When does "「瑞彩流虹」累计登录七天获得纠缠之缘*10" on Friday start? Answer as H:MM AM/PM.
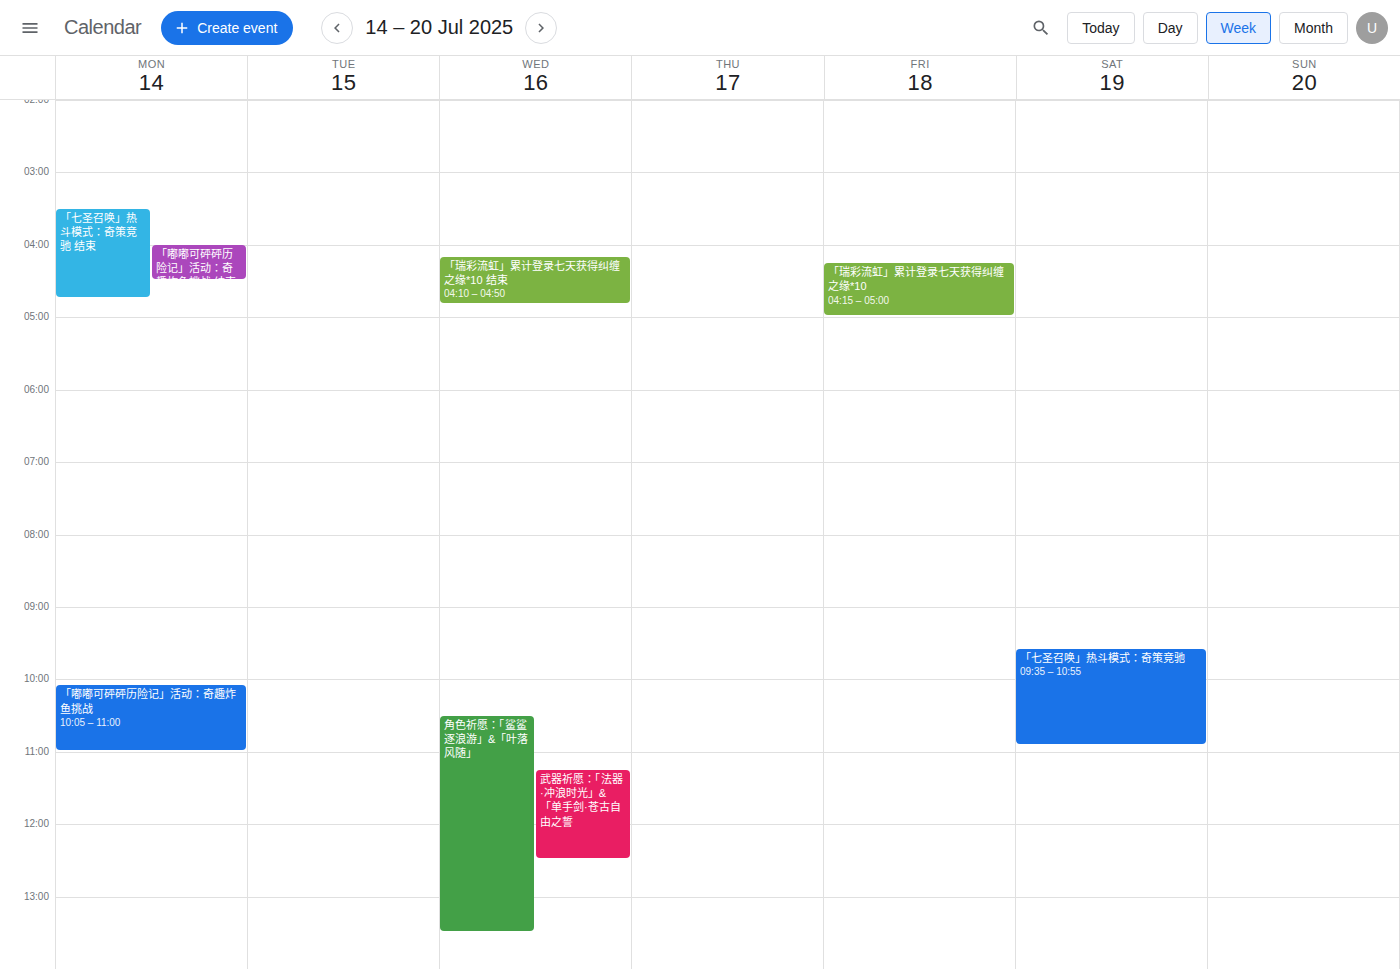
4:15 AM